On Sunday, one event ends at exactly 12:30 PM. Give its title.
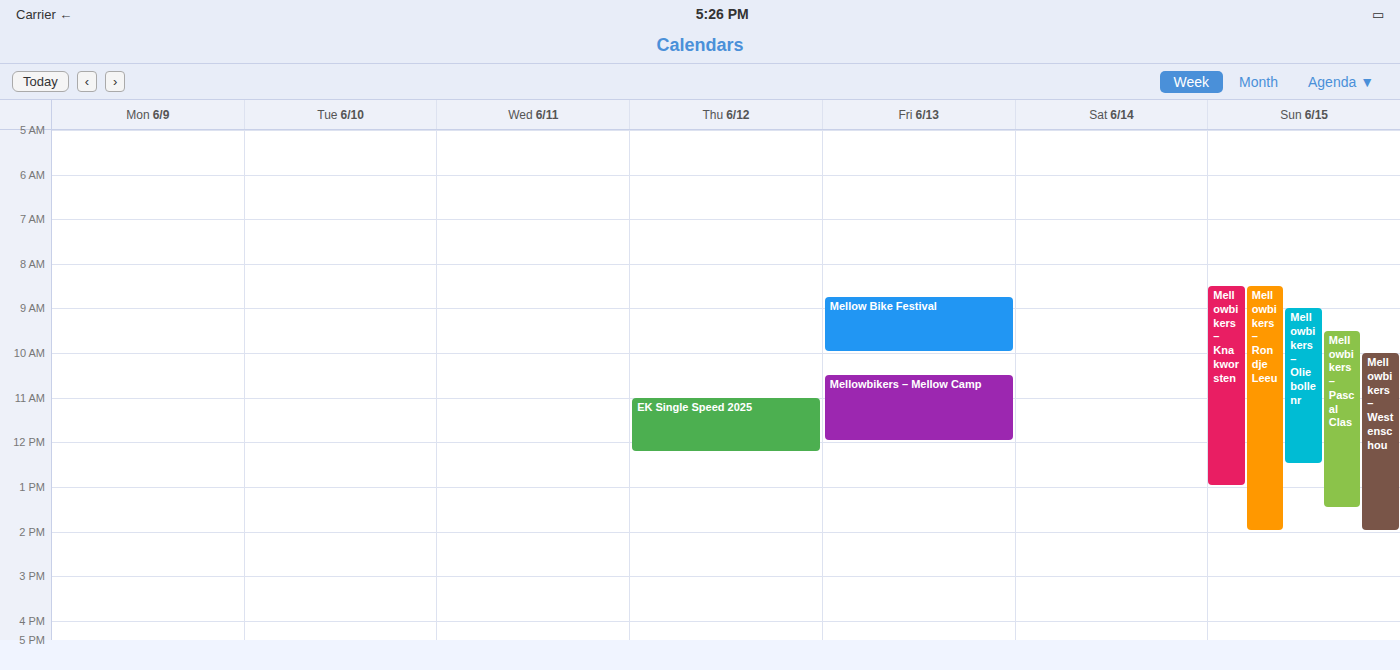
"Mellowbikers – Oliebollenr"